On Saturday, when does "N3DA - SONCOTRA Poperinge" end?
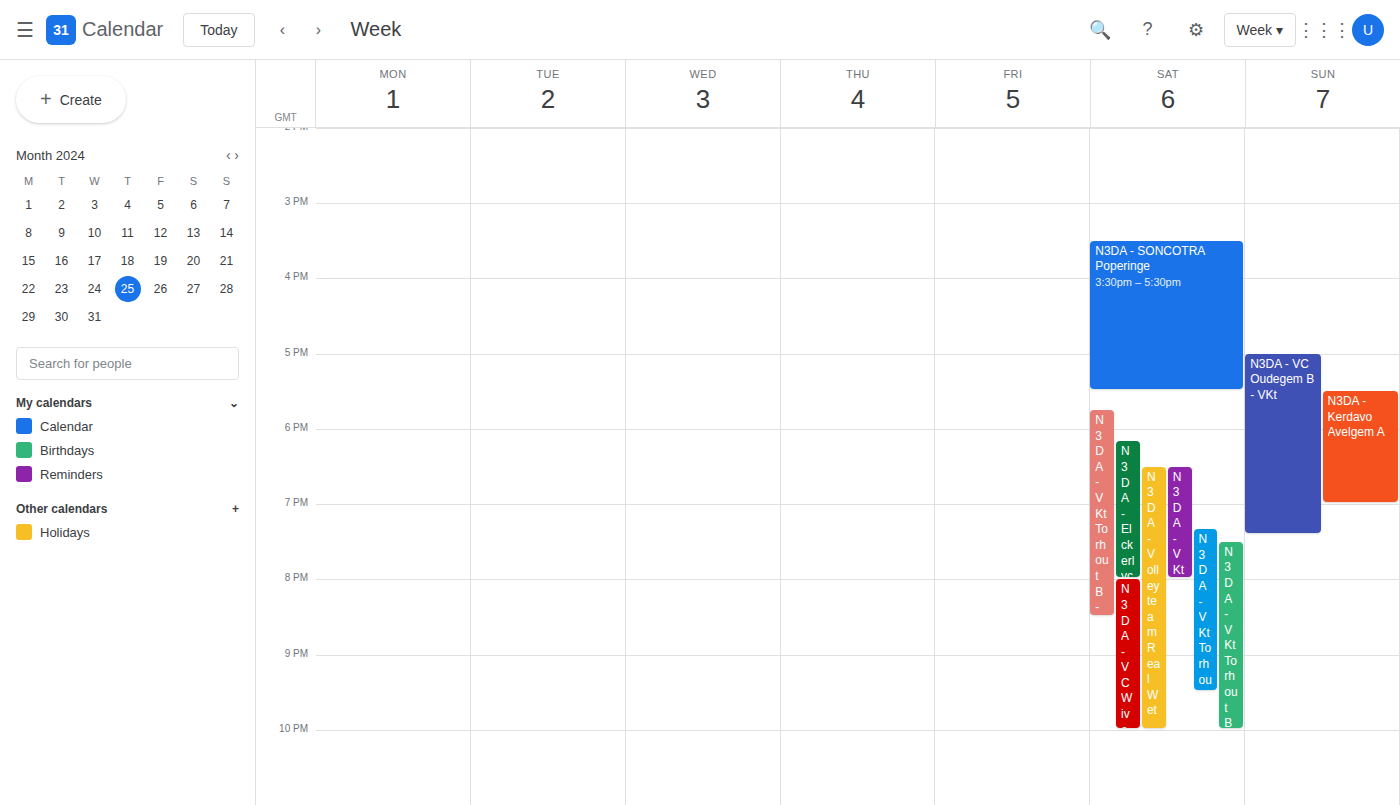
5:30 PM